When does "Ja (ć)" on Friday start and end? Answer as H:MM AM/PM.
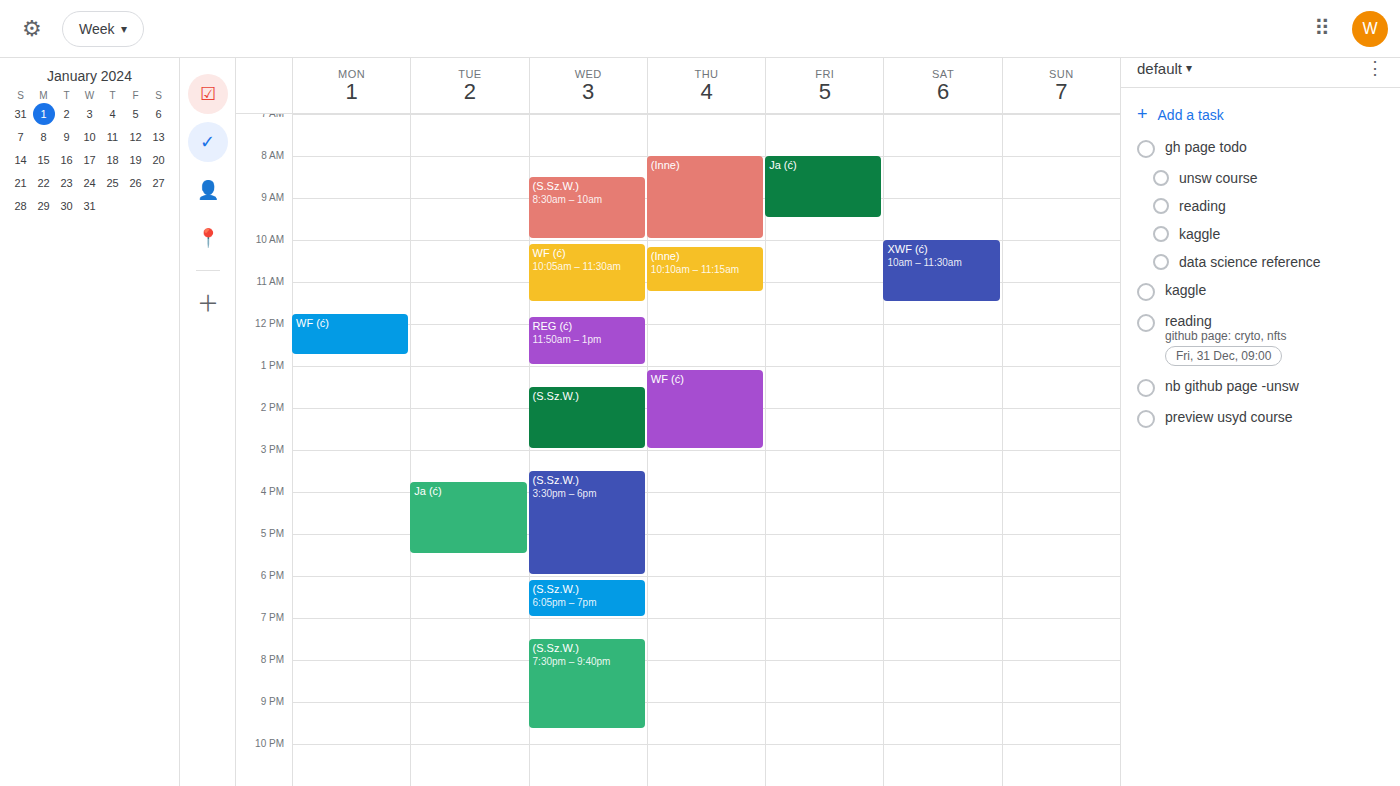
8:00 AM to 9:30 AM